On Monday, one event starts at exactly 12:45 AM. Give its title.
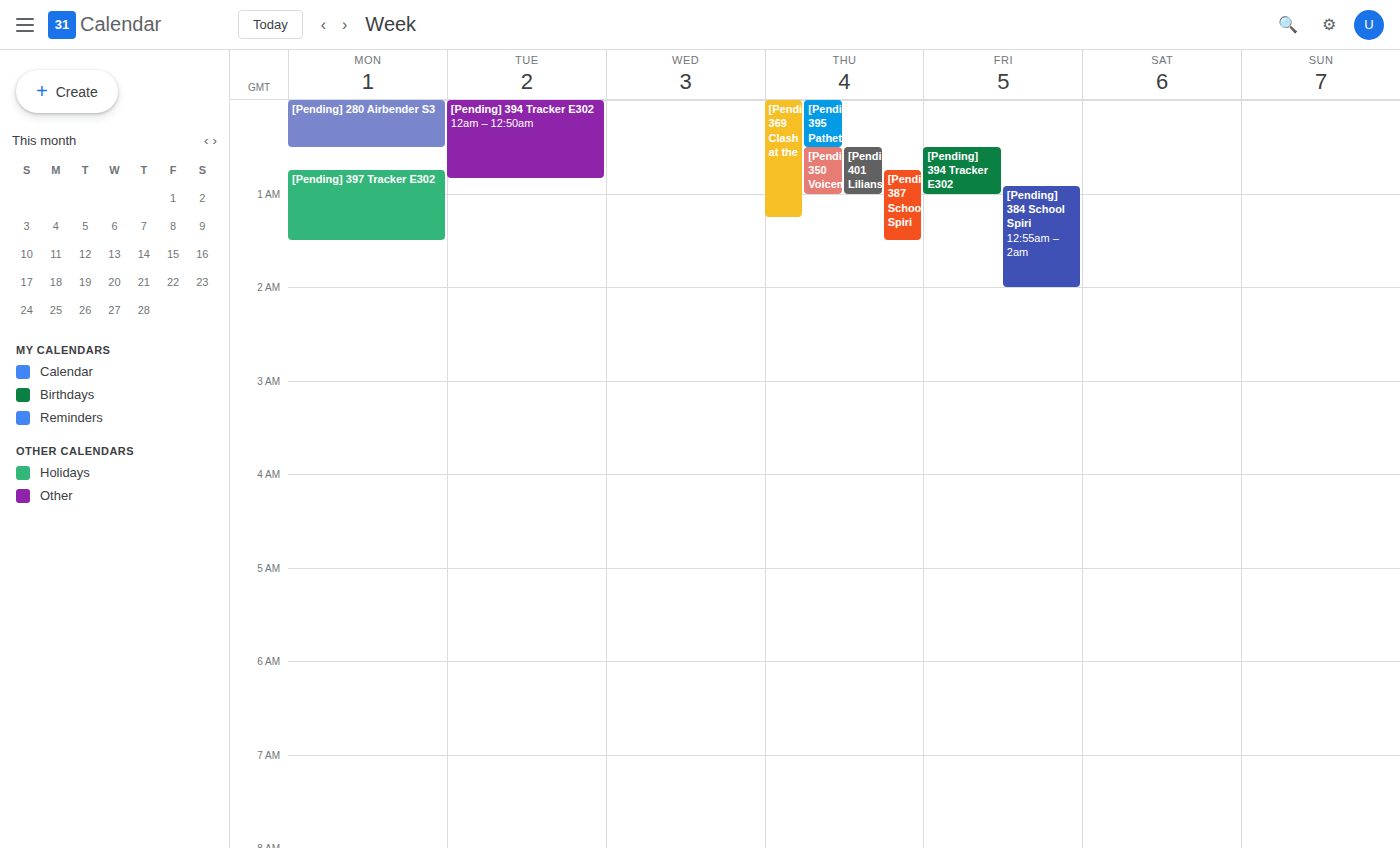
"[Pending] 397 Tracker E302"